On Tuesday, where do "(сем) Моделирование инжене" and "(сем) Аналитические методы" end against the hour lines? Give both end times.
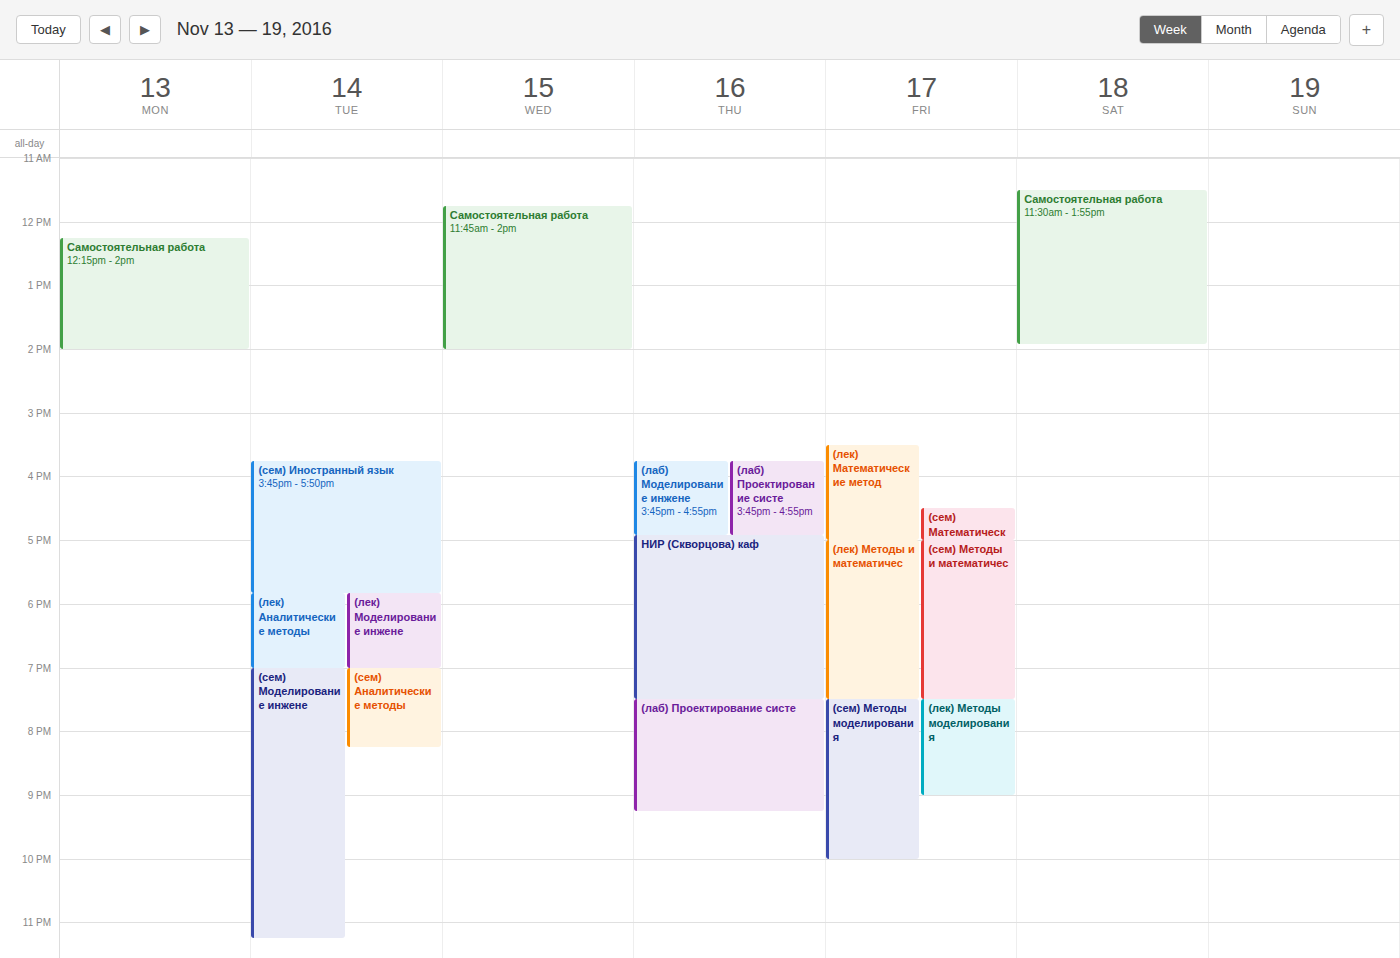
"(сем) Моделирование инжене": 11:15 PM, neither: a quarter of the way from the 11 PM line to the 12 AM line. "(сем) Аналитические методы": 8:15 PM, neither: a quarter of the way from the 8 PM line to the 9 PM line.